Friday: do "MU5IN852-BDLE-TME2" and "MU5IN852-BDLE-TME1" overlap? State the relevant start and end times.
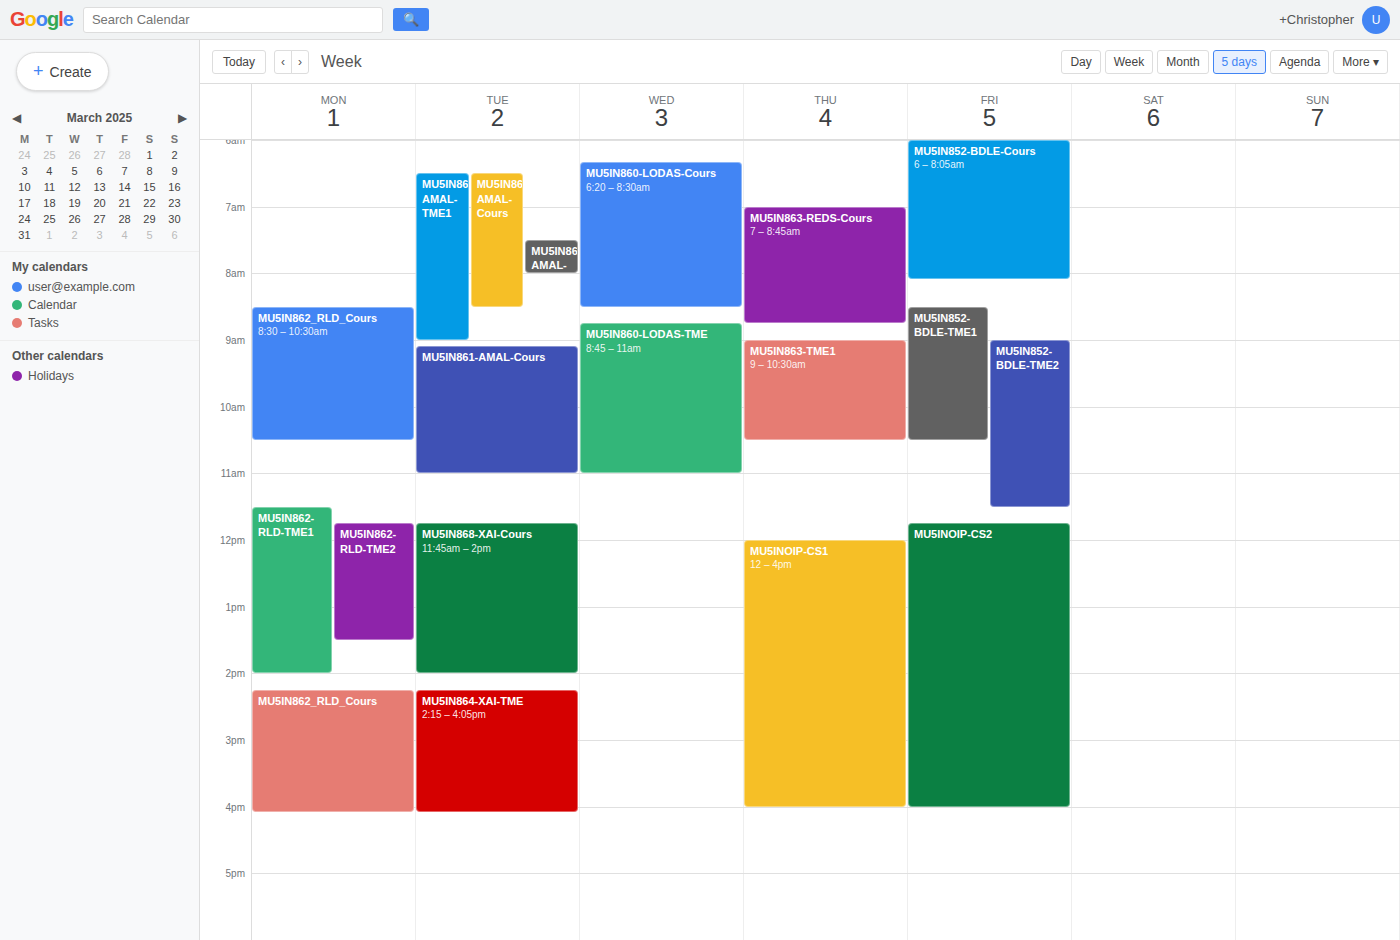
"MU5IN852-BDLE-TME2" starts at 9:00 AM, before "MU5IN852-BDLE-TME1" ends at 10:30 AM -- they overlap.